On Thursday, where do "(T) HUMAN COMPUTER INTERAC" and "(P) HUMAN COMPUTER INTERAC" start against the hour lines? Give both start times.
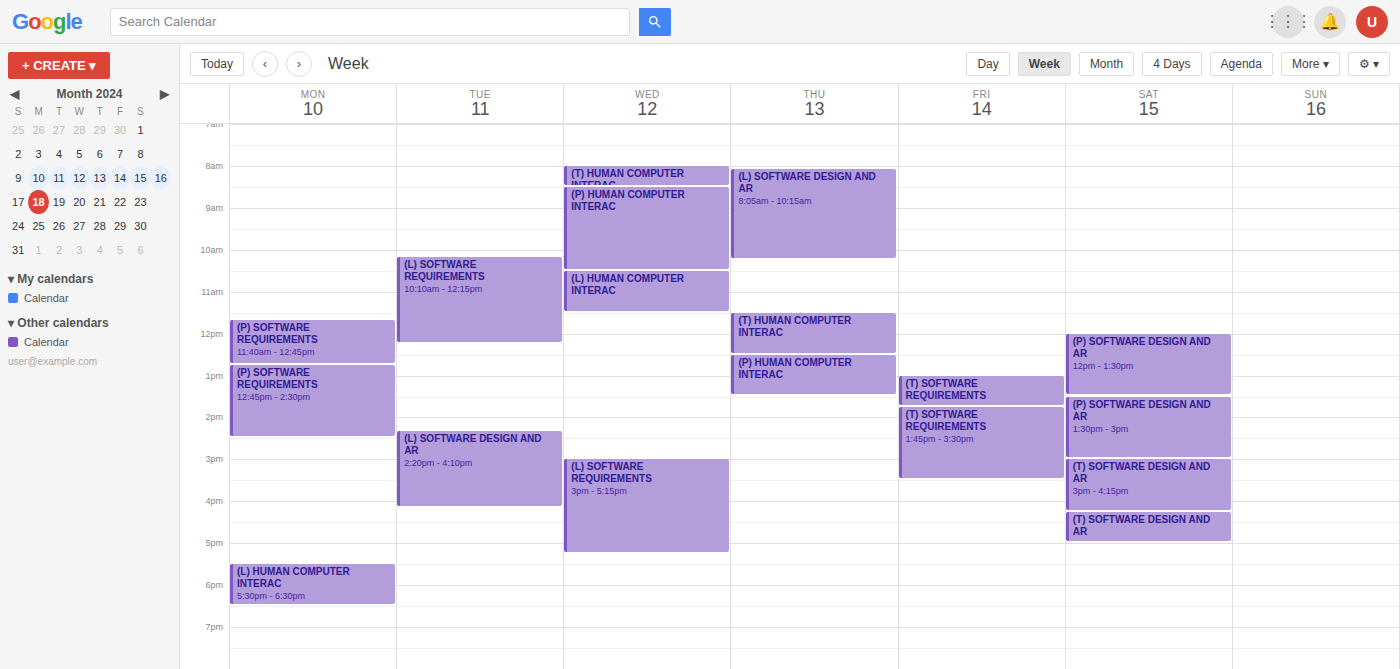
"(T) HUMAN COMPUTER INTERAC": 11:30 AM, halfway between the 11 AM and 12 PM lines. "(P) HUMAN COMPUTER INTERAC": 12:30 PM, halfway between the 12 PM and 1 PM lines.